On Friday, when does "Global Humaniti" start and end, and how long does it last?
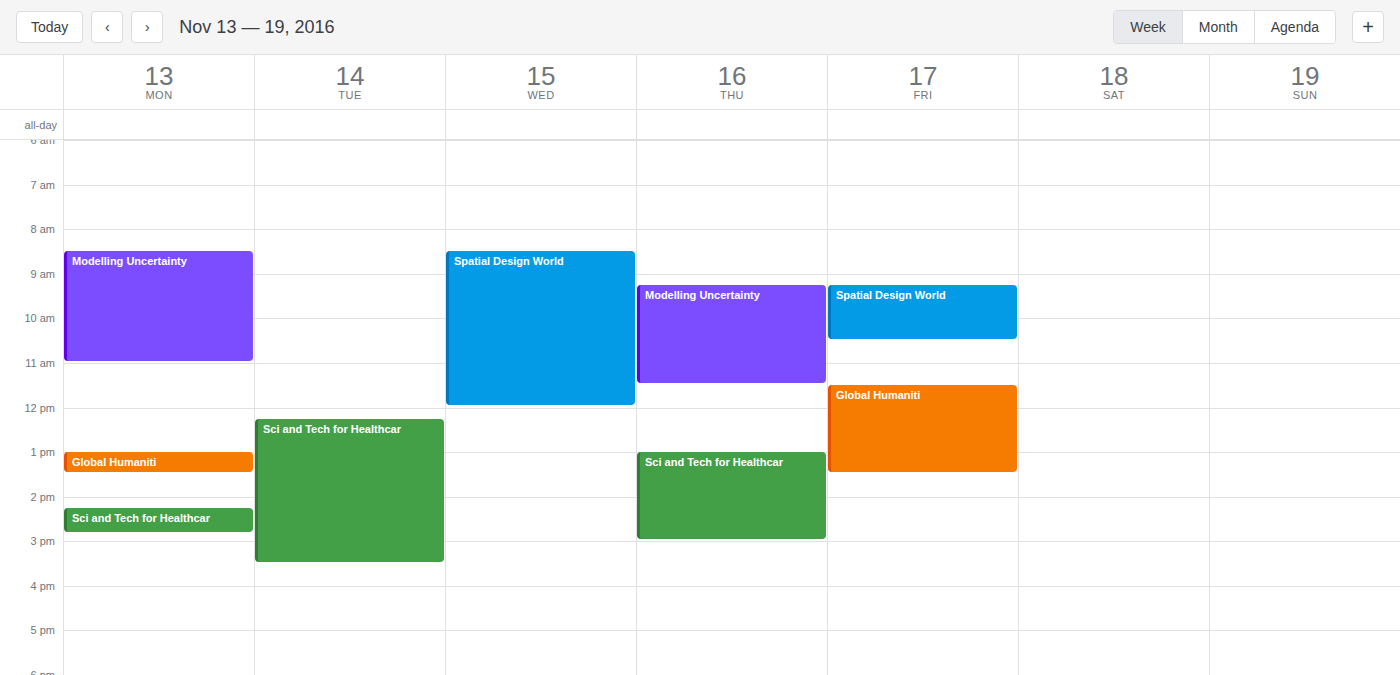
11:30 to 13:30, 2 hours